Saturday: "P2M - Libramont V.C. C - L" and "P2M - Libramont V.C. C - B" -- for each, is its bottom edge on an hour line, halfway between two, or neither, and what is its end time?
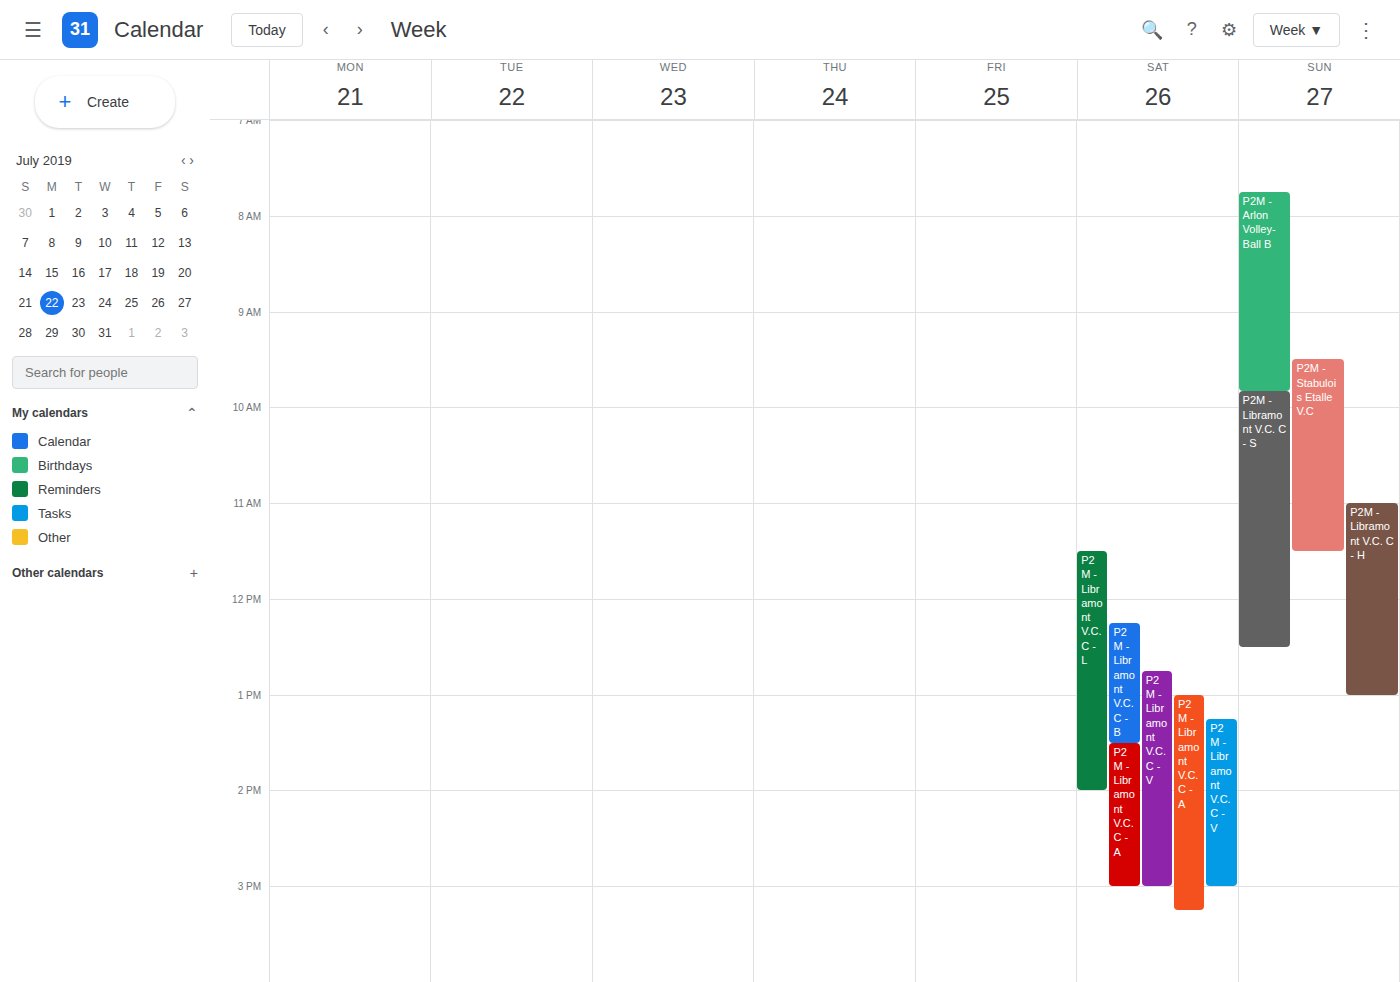
"P2M - Libramont V.C. C - L": 2:00 PM, exactly on the 2 PM line. "P2M - Libramont V.C. C - B": 1:30 PM, halfway between the 1 PM and 2 PM lines.